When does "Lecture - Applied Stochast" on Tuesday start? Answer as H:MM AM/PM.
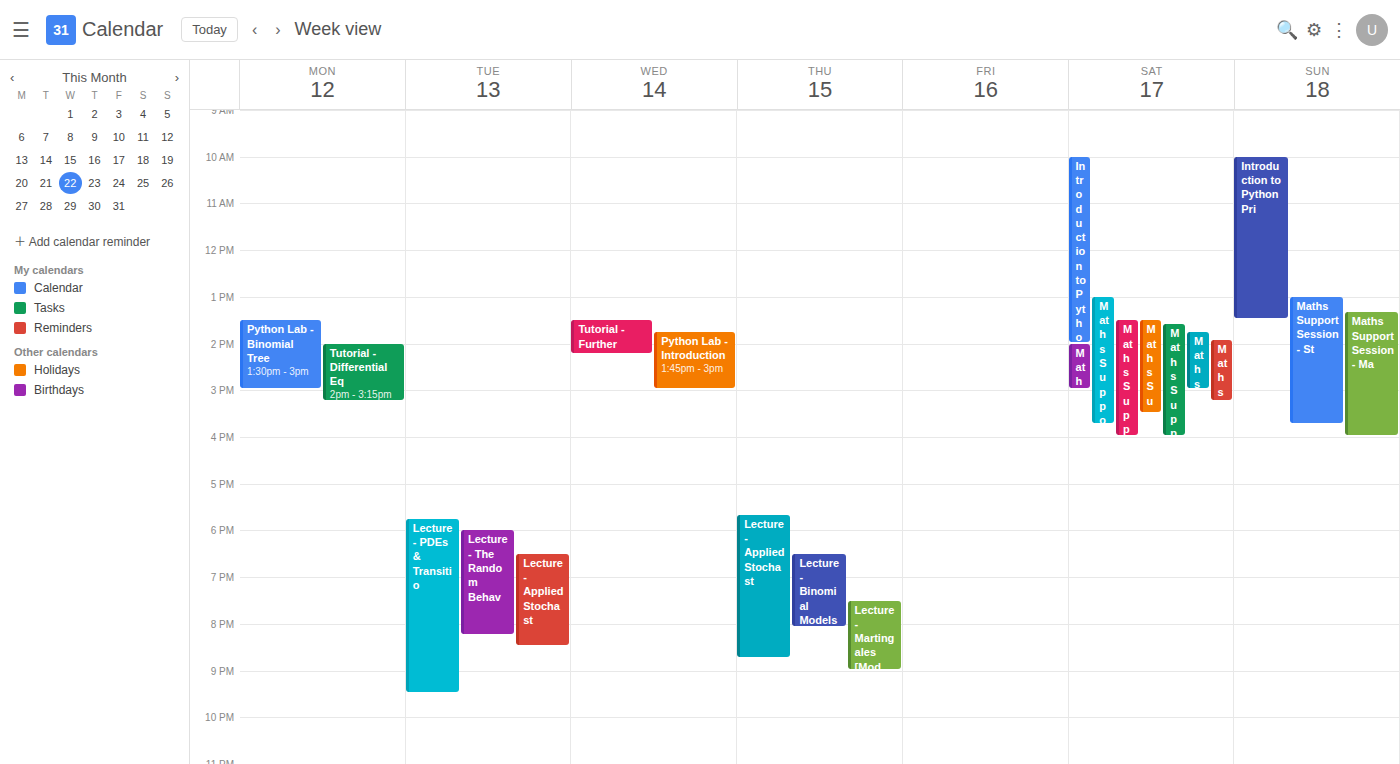
6:30 PM